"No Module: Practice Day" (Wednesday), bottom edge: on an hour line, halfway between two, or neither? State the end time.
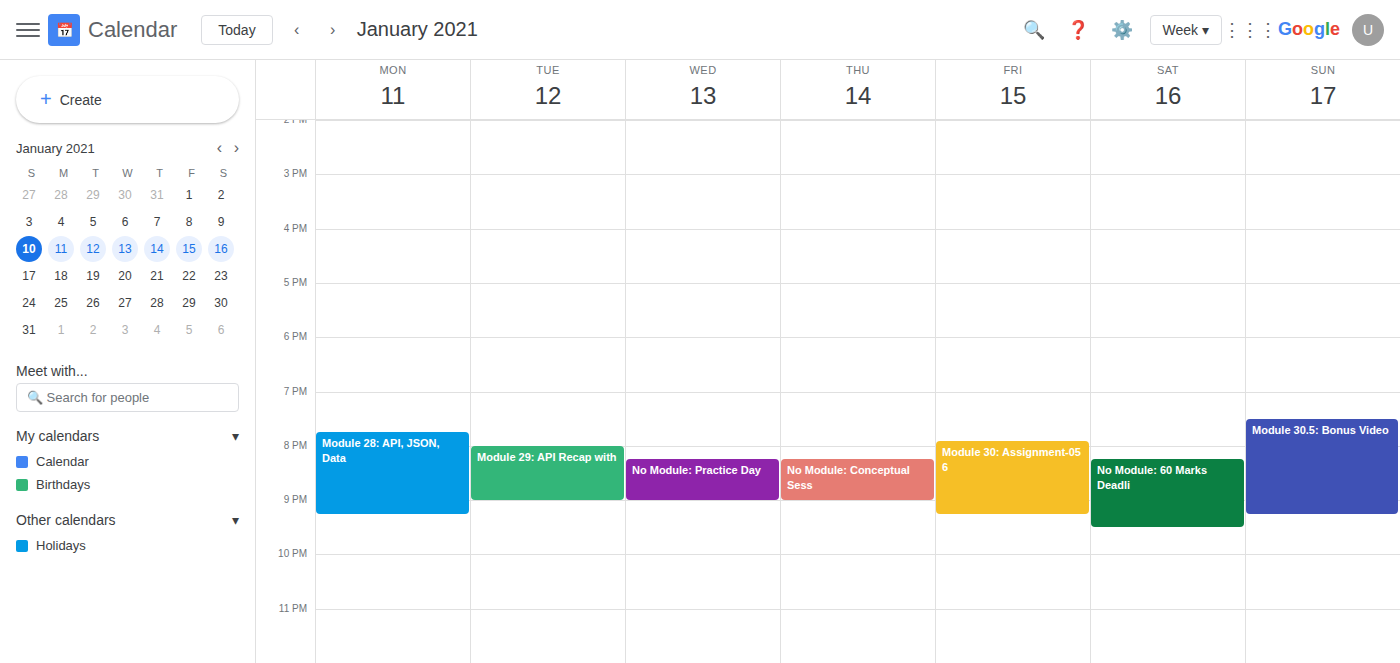
21:00 -- exactly on the 21:00 line.